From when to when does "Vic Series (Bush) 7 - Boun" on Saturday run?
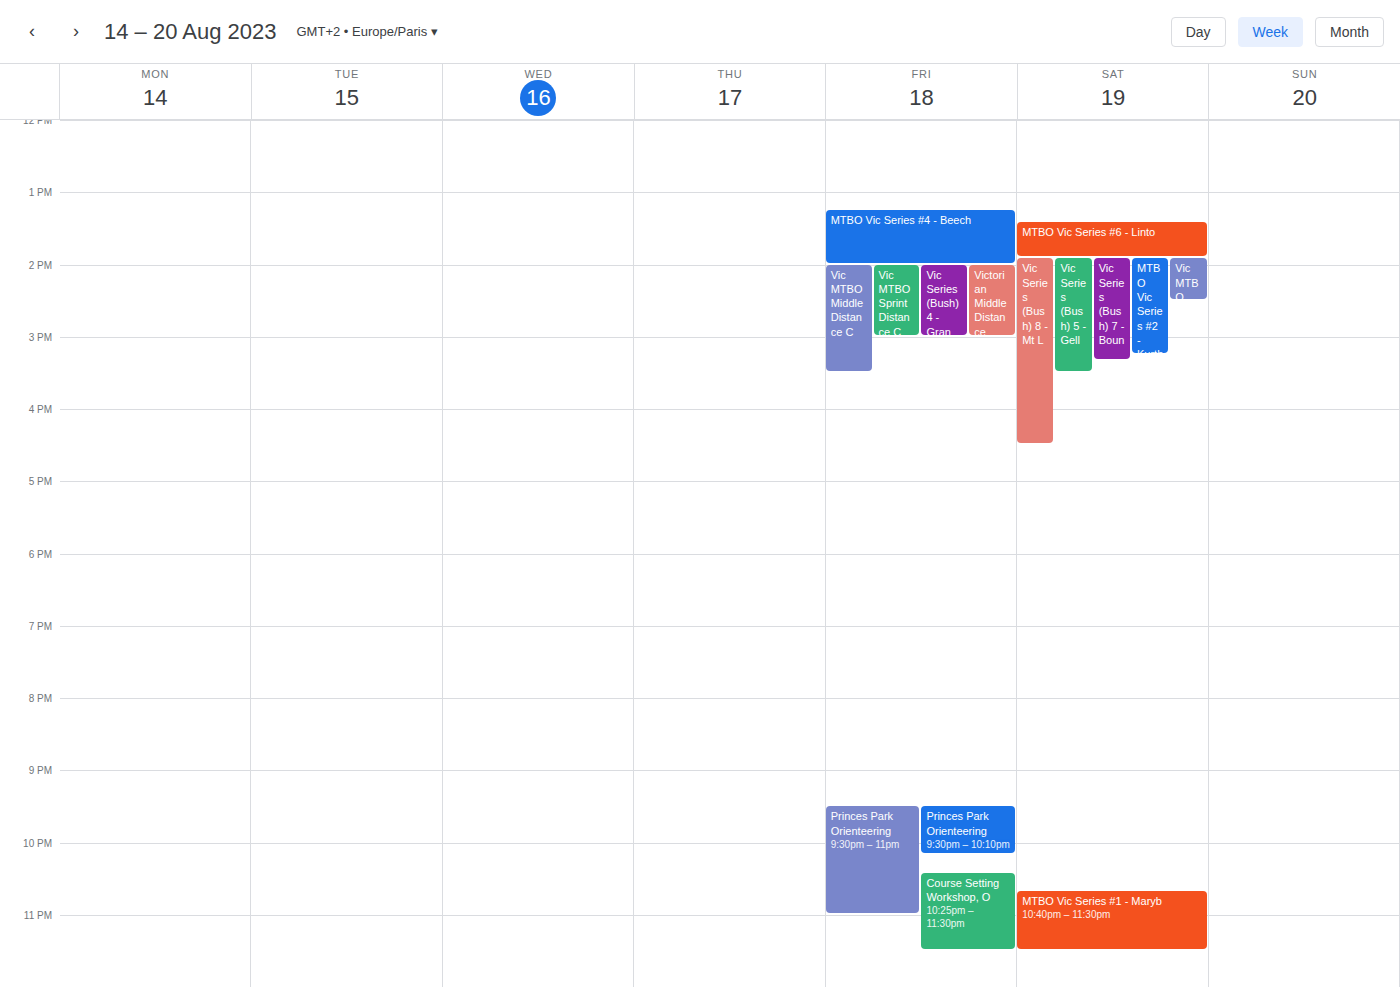
13:55 to 15:20